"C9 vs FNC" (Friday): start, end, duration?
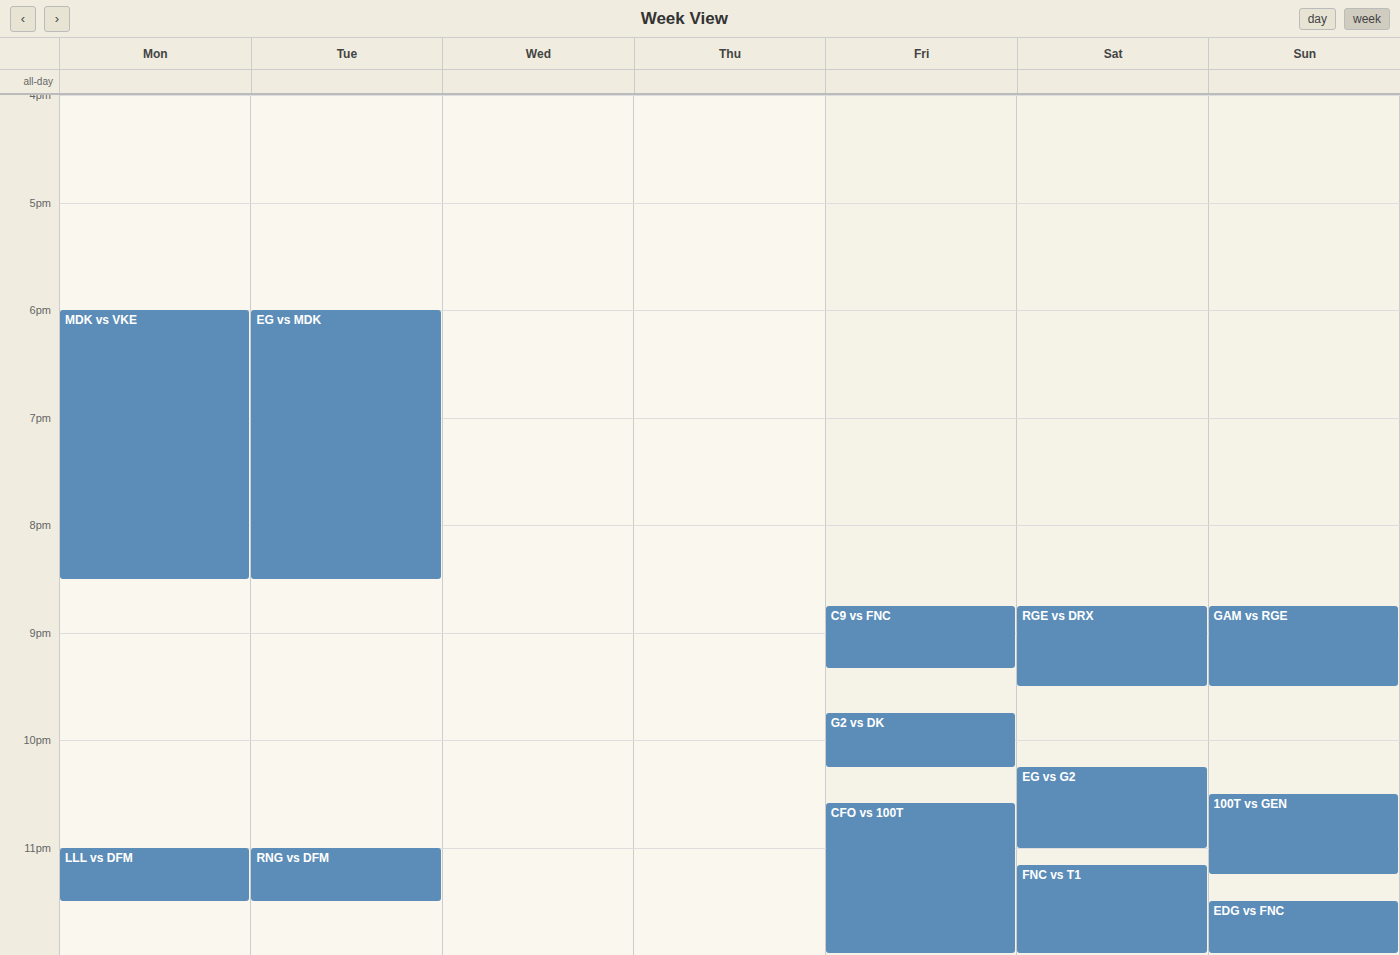
8:45 PM to 9:20 PM, 35 minutes